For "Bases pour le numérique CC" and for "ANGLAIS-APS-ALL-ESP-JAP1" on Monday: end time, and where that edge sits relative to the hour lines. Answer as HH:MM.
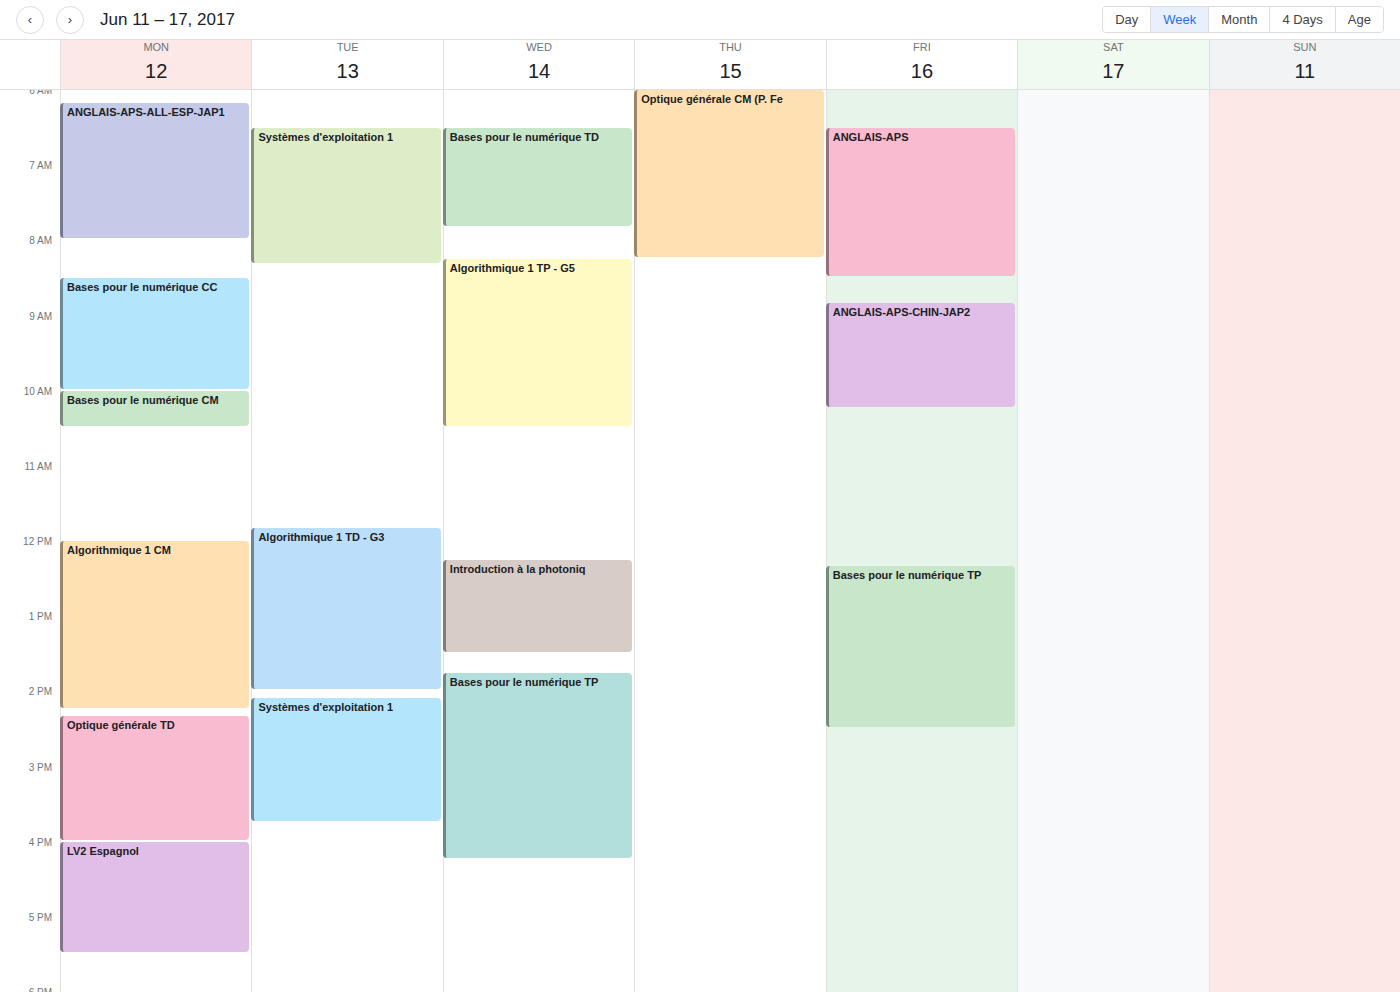
"Bases pour le numérique CC": 10:00, exactly on the 10:00 line. "ANGLAIS-APS-ALL-ESP-JAP1": 08:00, exactly on the 08:00 line.